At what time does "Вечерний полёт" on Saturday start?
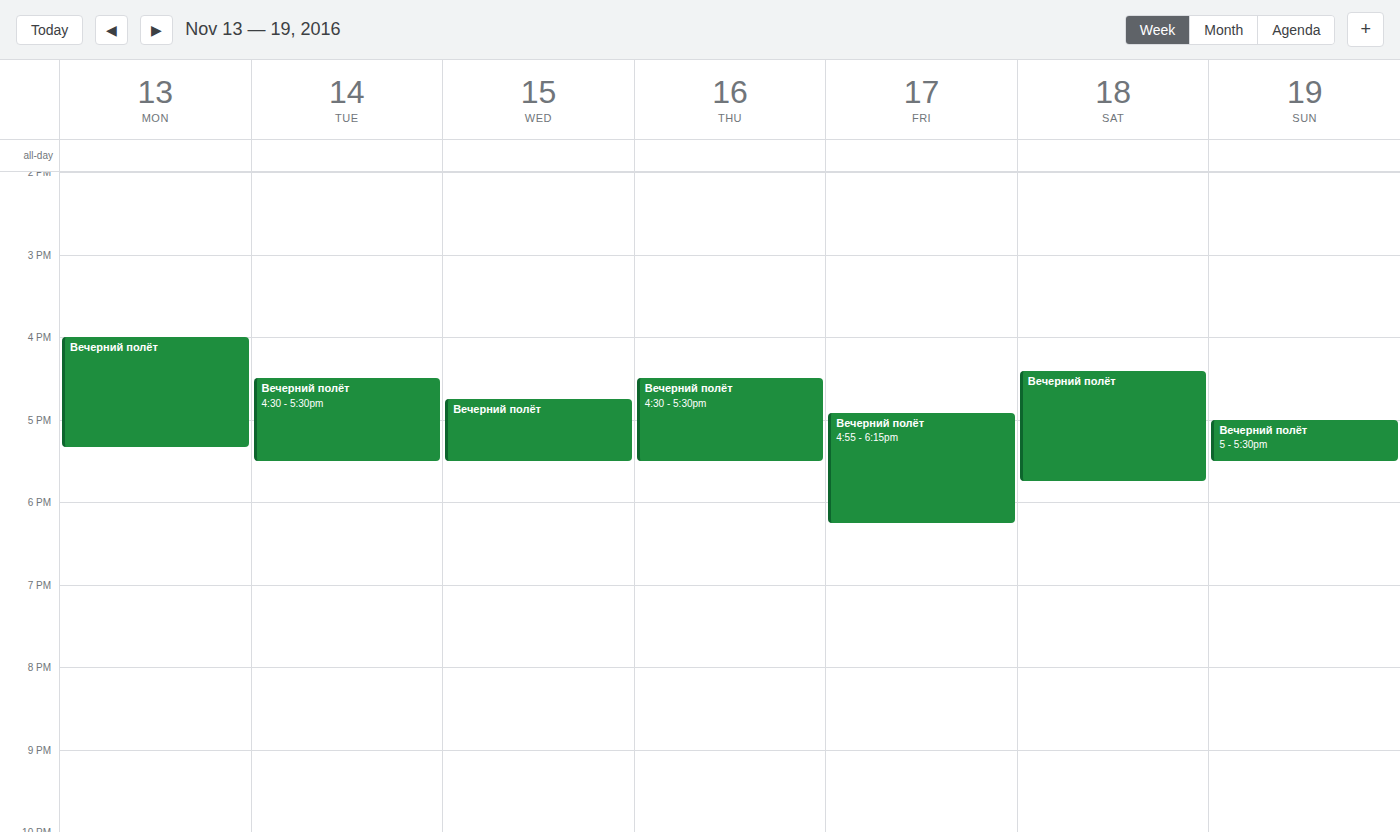
4:25 PM